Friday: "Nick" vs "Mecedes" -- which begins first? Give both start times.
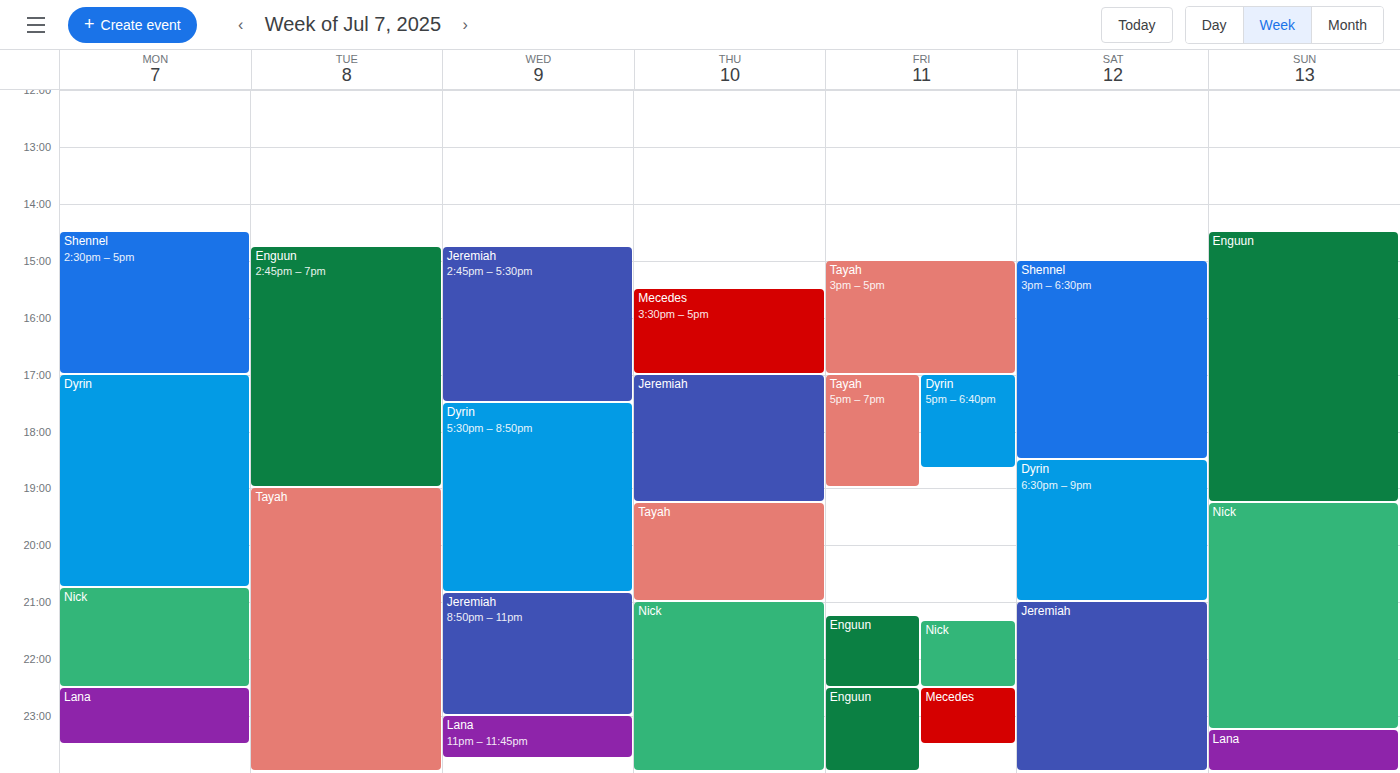
"Nick" 9:20 PM; "Mecedes" 10:30 PM.